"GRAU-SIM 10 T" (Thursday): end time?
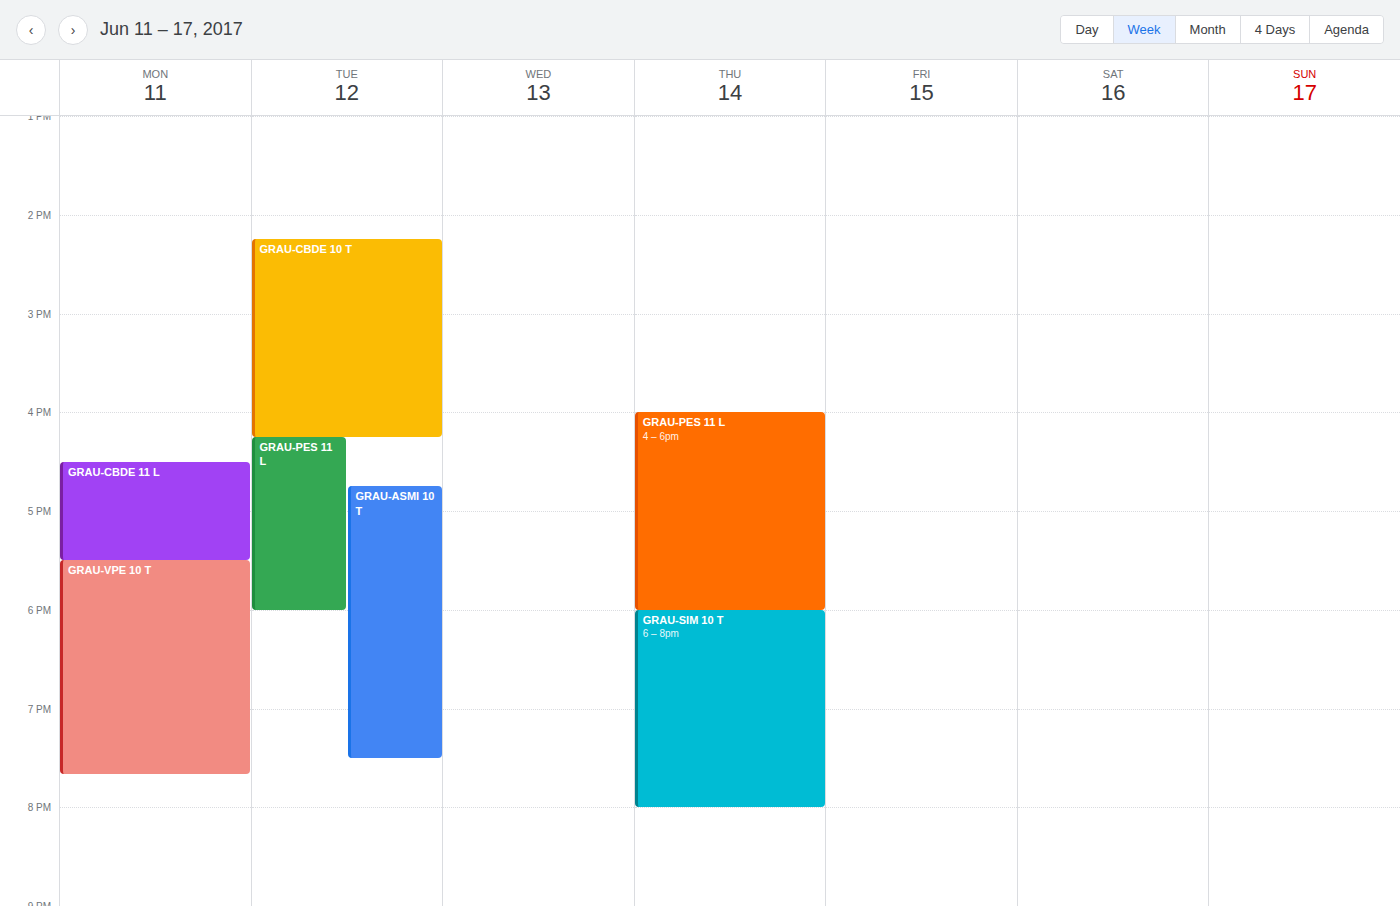
8:00 PM